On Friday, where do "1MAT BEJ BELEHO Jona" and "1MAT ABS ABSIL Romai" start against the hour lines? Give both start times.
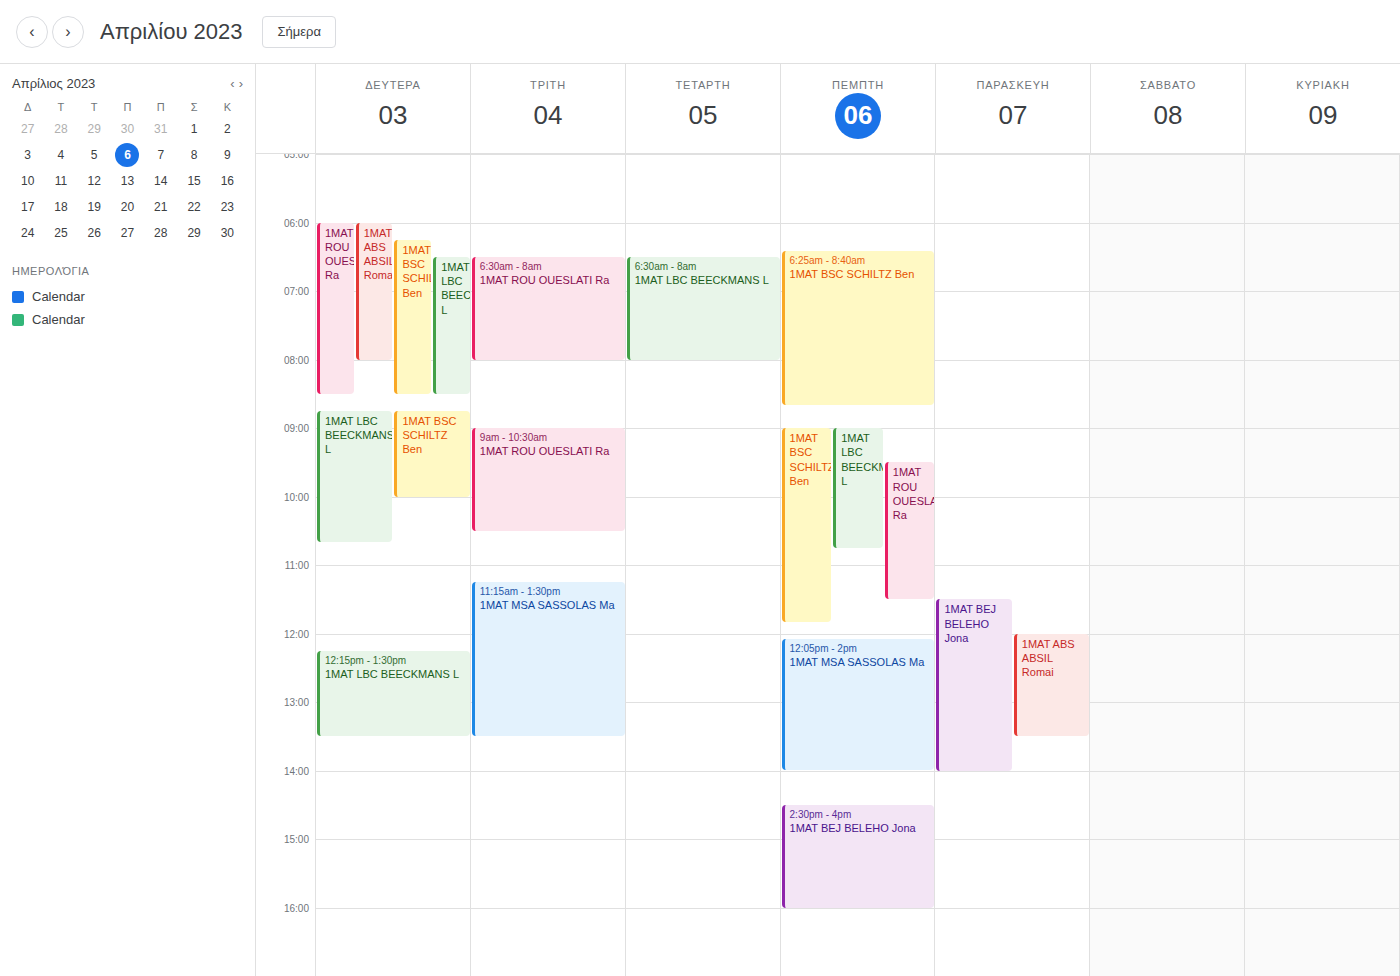
"1MAT BEJ BELEHO Jona": 11:30 AM, halfway between the 11 AM and 12 PM lines. "1MAT ABS ABSIL Romai": 12:00 PM, exactly on the 12 PM line.